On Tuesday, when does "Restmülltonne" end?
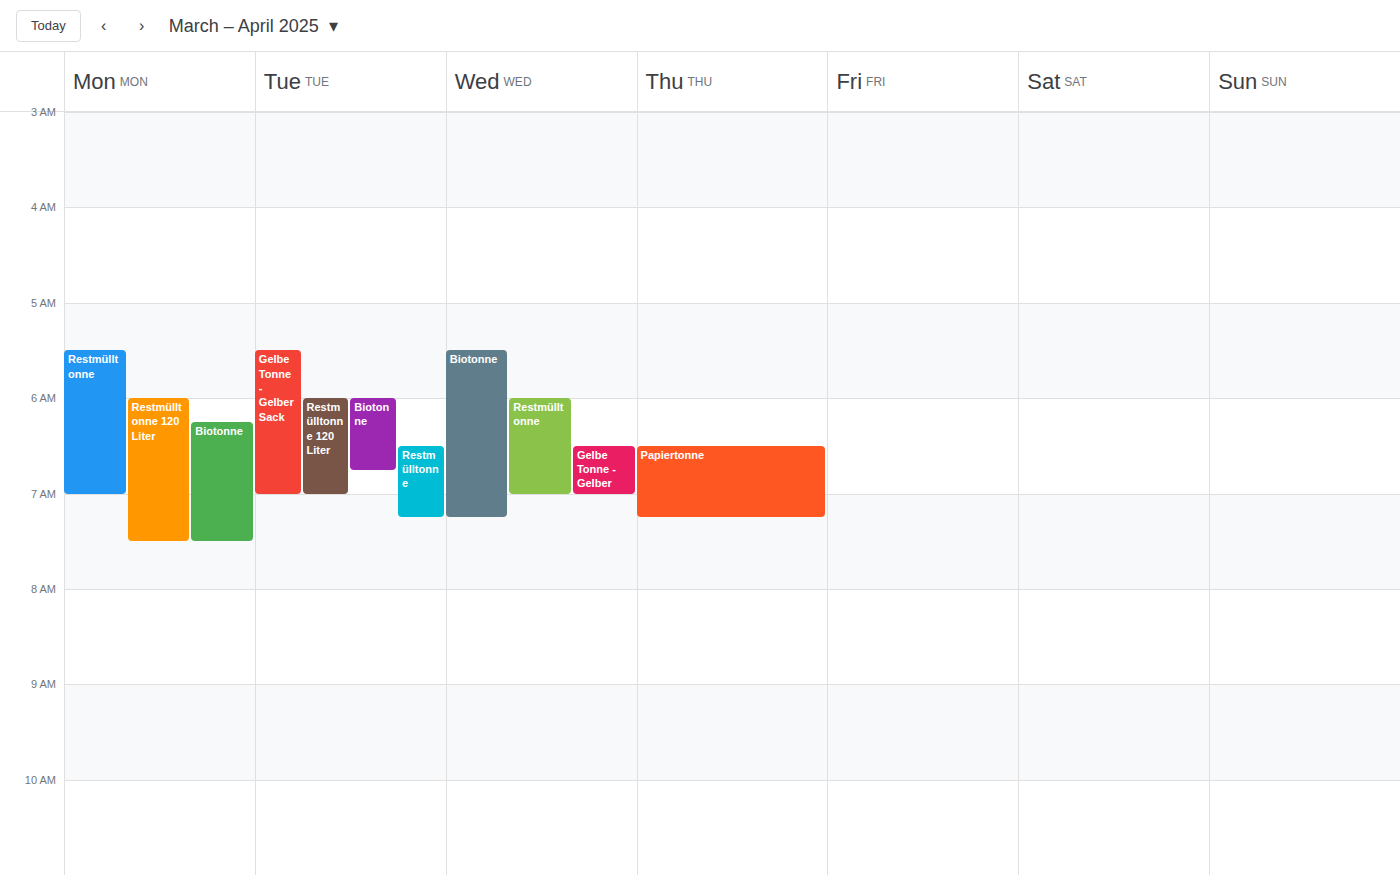
7:15 AM